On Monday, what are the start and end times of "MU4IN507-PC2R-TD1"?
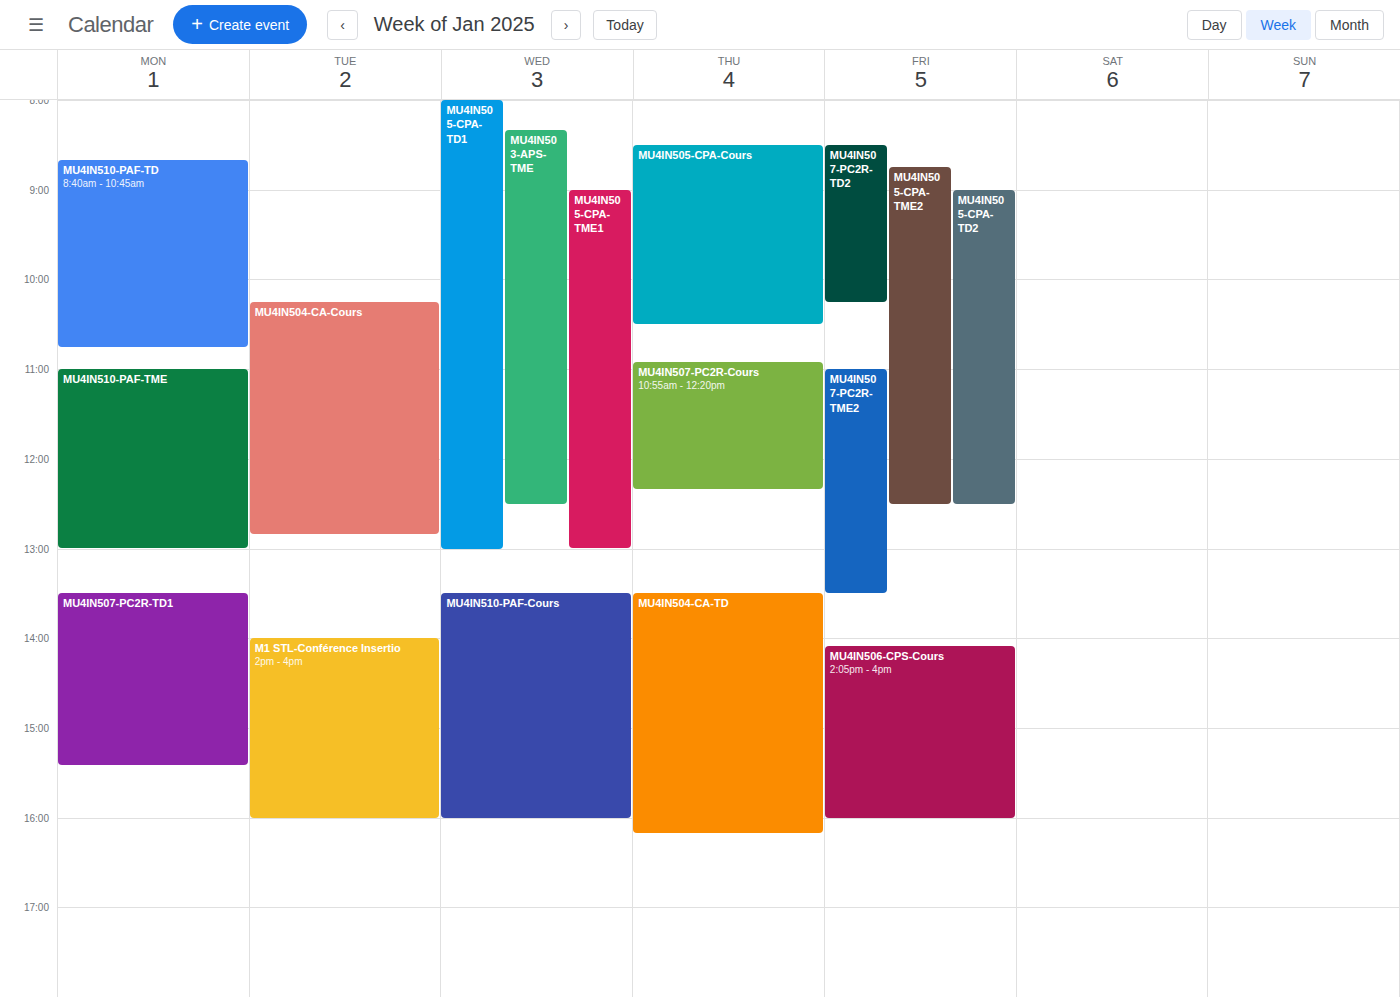
1:30 PM to 3:25 PM